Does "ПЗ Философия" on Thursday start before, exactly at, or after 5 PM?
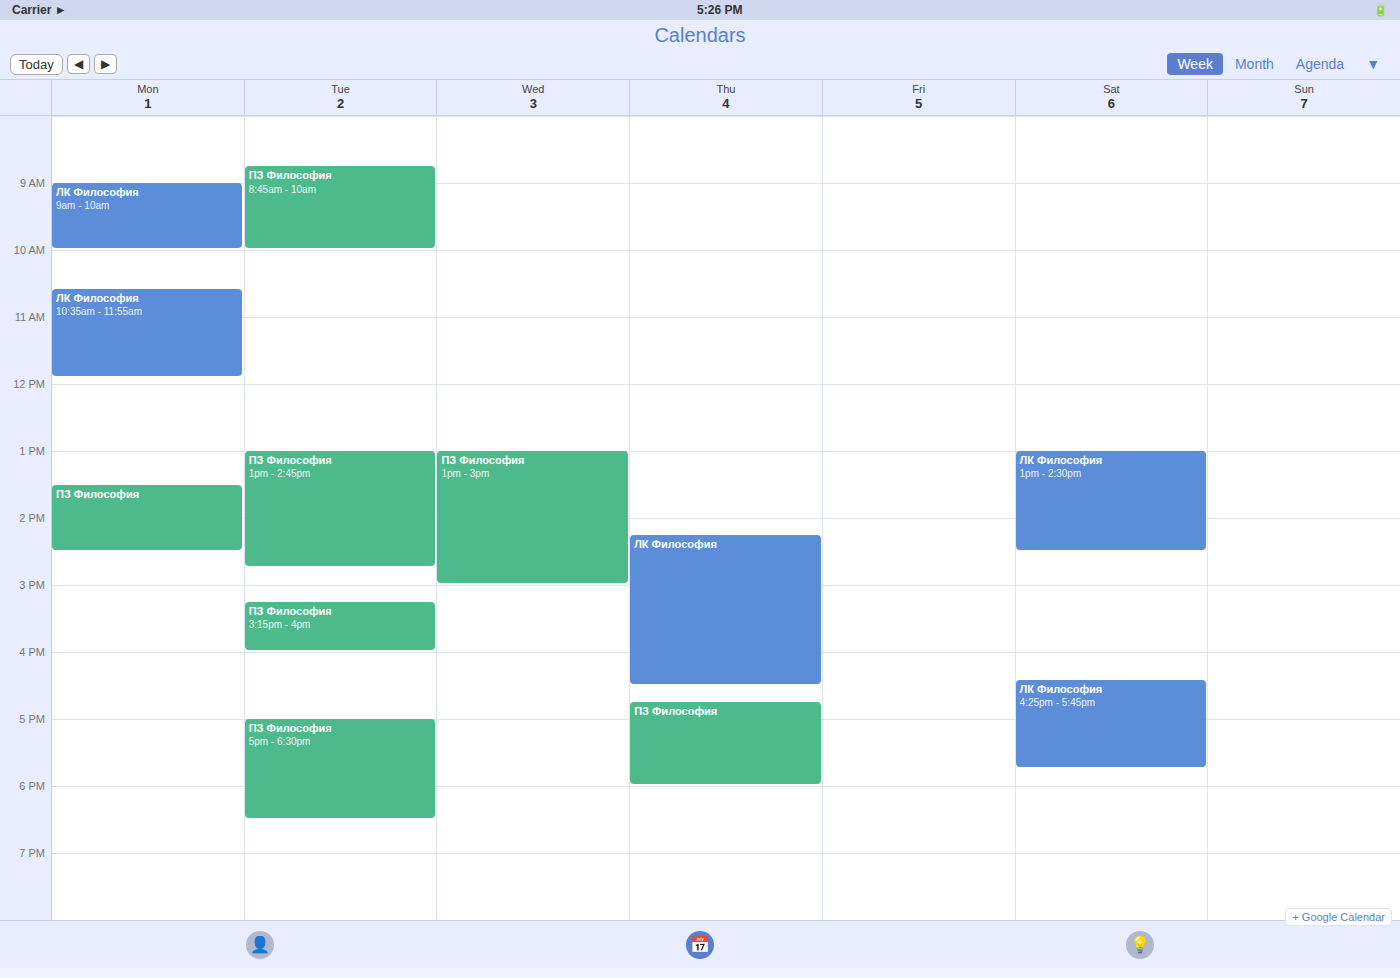
4:45 PM -- before 5 PM, 15 minutes above the 5 PM line.